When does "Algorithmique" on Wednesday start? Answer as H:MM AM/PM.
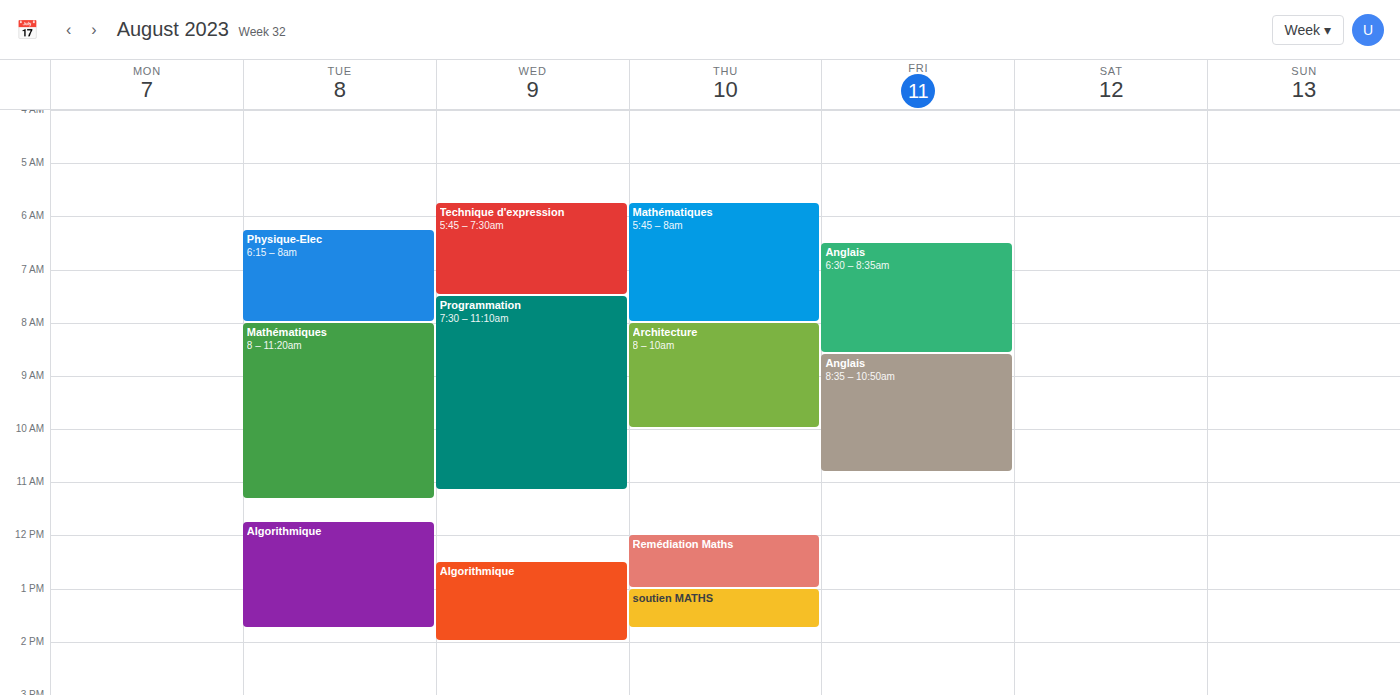
12:30 PM